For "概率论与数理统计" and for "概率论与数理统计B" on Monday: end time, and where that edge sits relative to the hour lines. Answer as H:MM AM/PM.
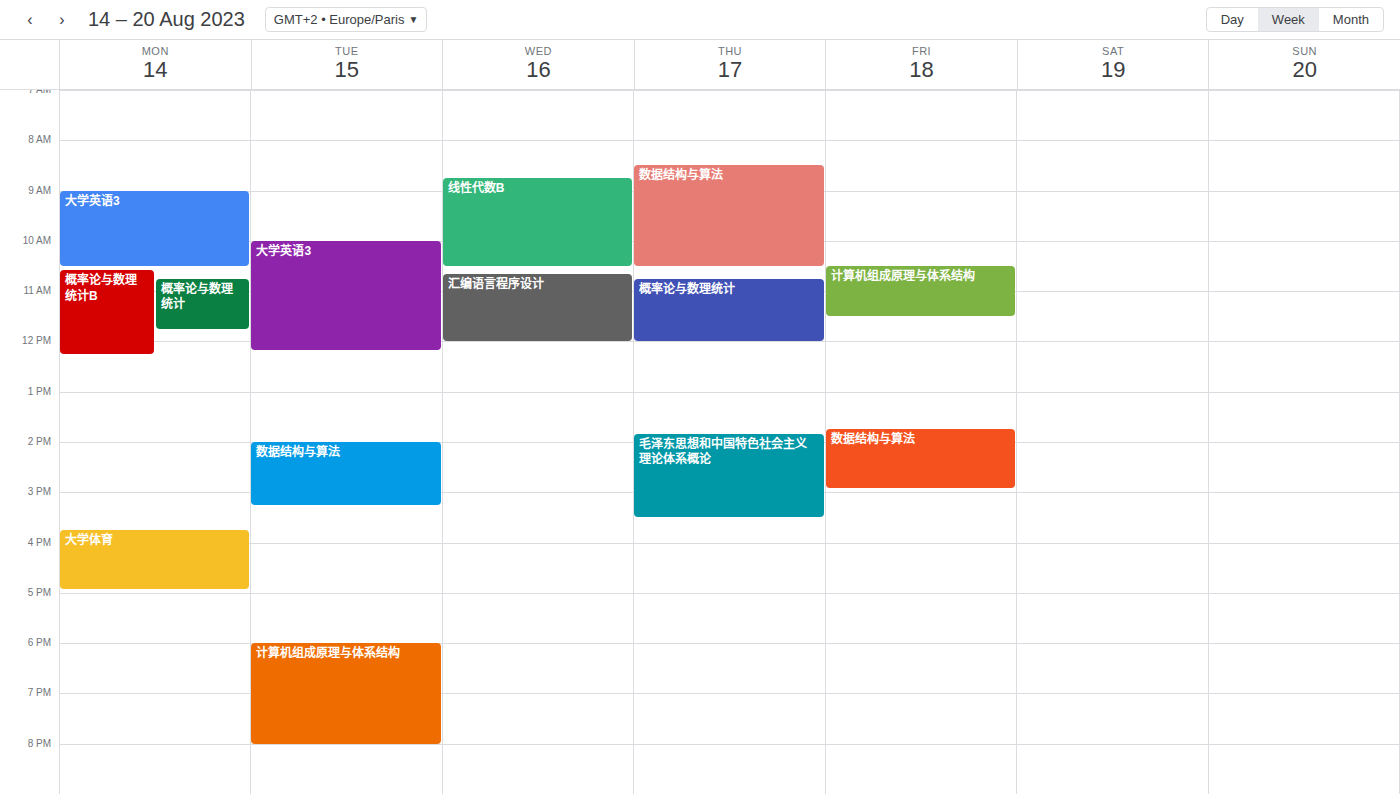
"概率论与数理统计": 11:45 AM, neither: three quarters of the way from the 11 AM line to the 12 PM line. "概率论与数理统计B": 12:15 PM, neither: a quarter of the way from the 12 PM line to the 1 PM line.